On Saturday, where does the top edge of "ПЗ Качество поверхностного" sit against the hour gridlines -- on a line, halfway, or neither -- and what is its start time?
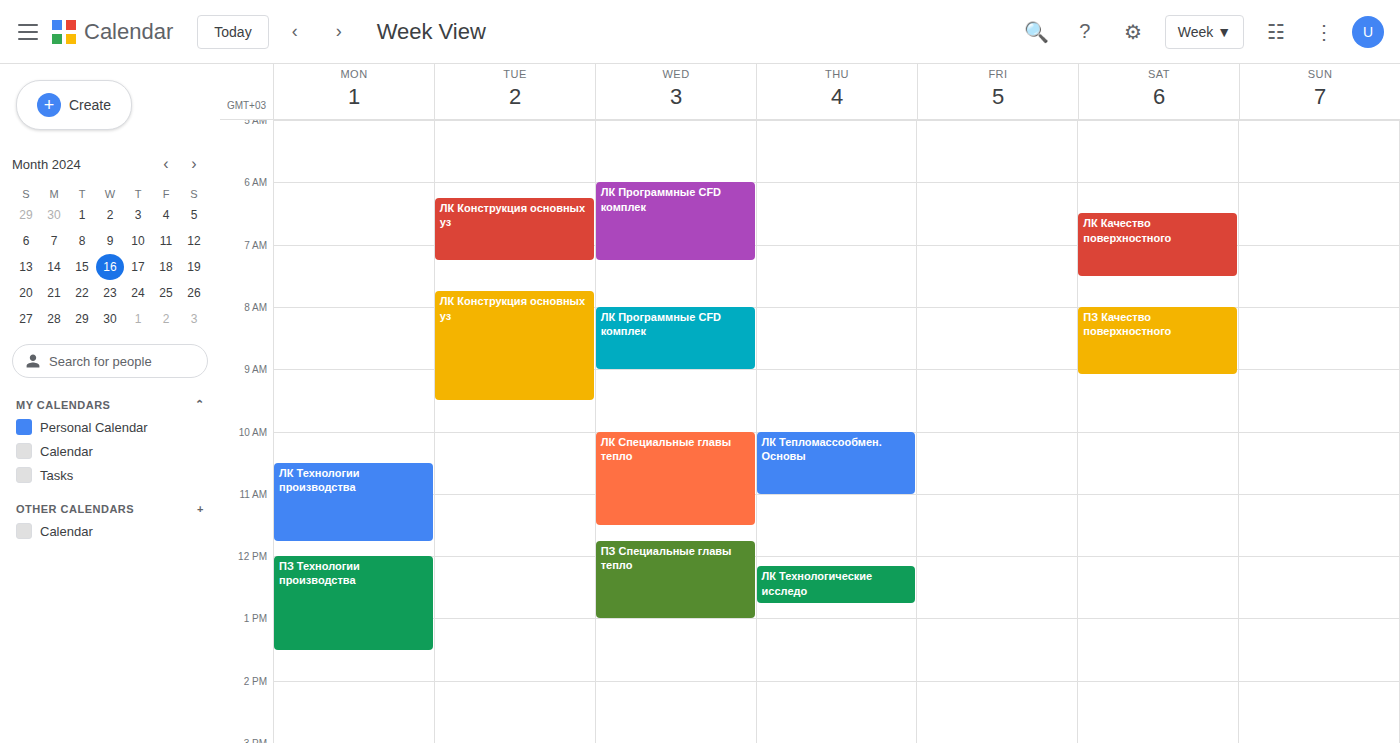
8:00 AM -- exactly on the 8 AM line.